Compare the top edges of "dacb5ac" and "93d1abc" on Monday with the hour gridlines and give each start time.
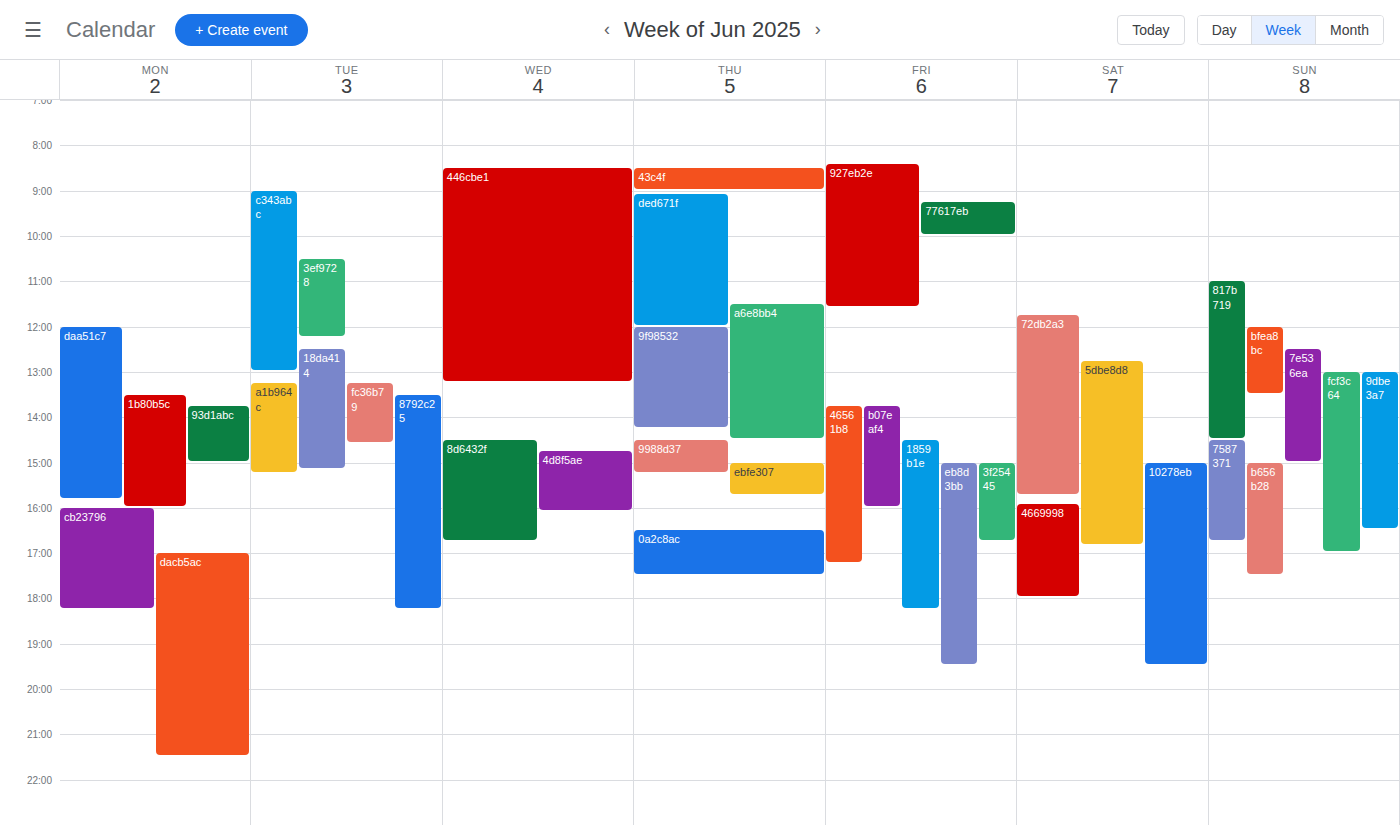
"dacb5ac": 5:00 PM, exactly on the 5 PM line. "93d1abc": 1:45 PM, neither: three quarters of the way from the 1 PM line to the 2 PM line.